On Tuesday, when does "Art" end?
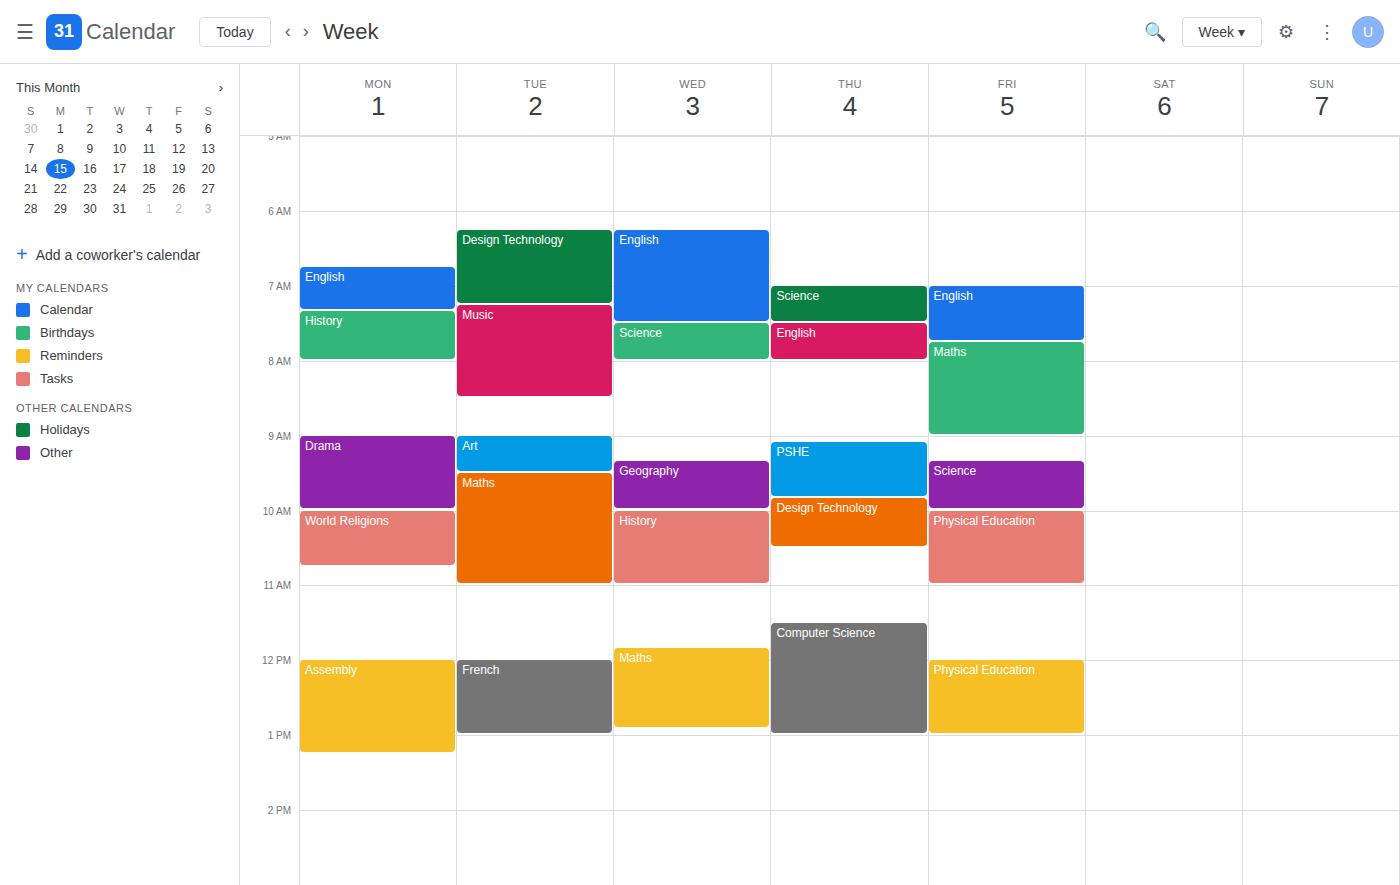
9:30 AM